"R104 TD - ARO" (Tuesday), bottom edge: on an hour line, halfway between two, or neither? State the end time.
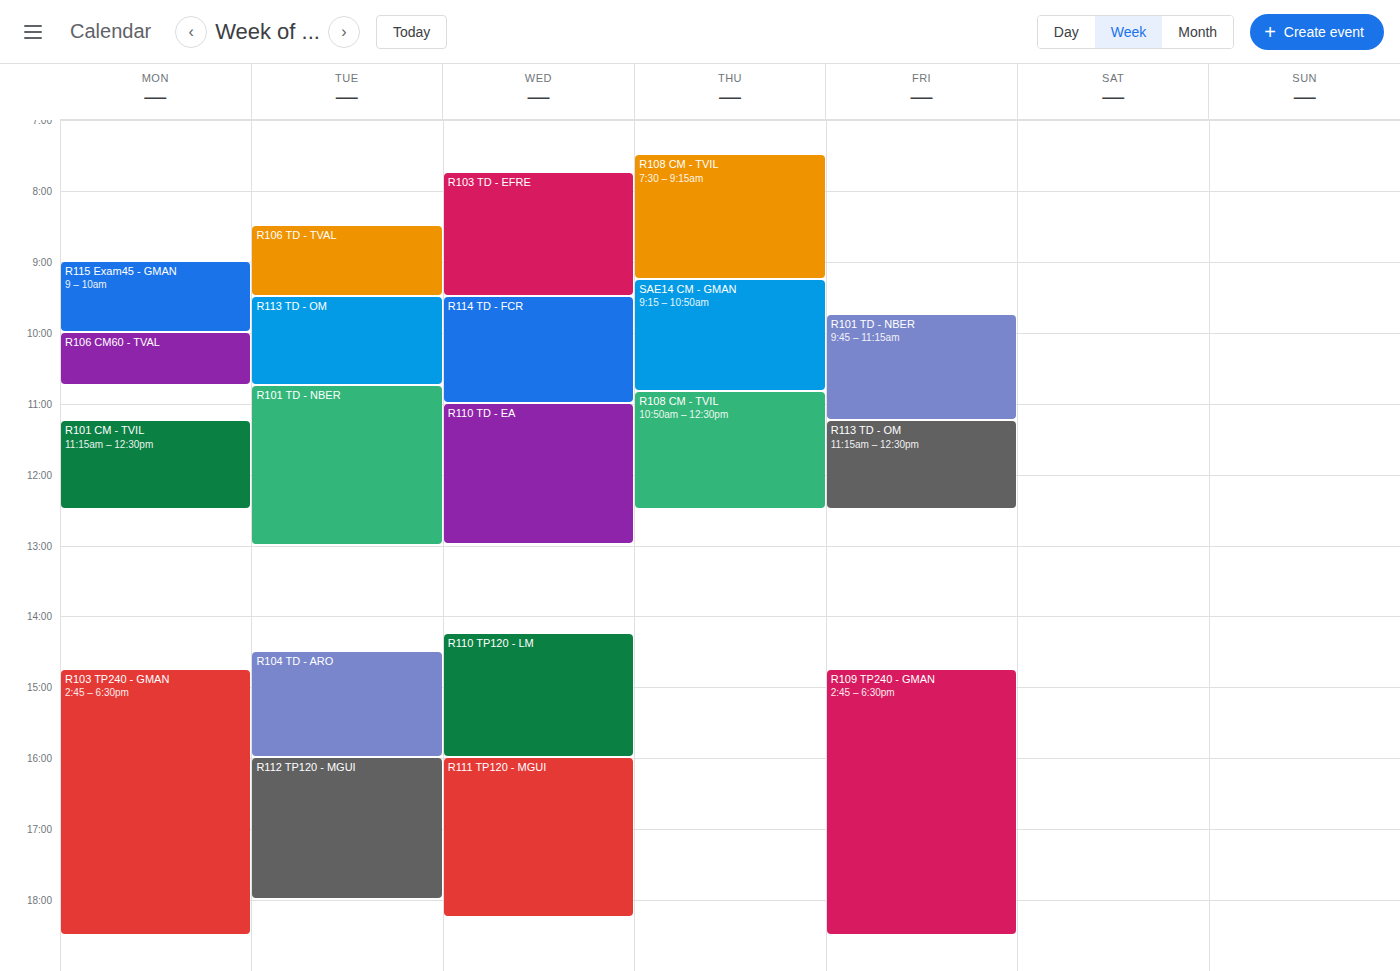
4:00 PM -- exactly on the 4 PM line.